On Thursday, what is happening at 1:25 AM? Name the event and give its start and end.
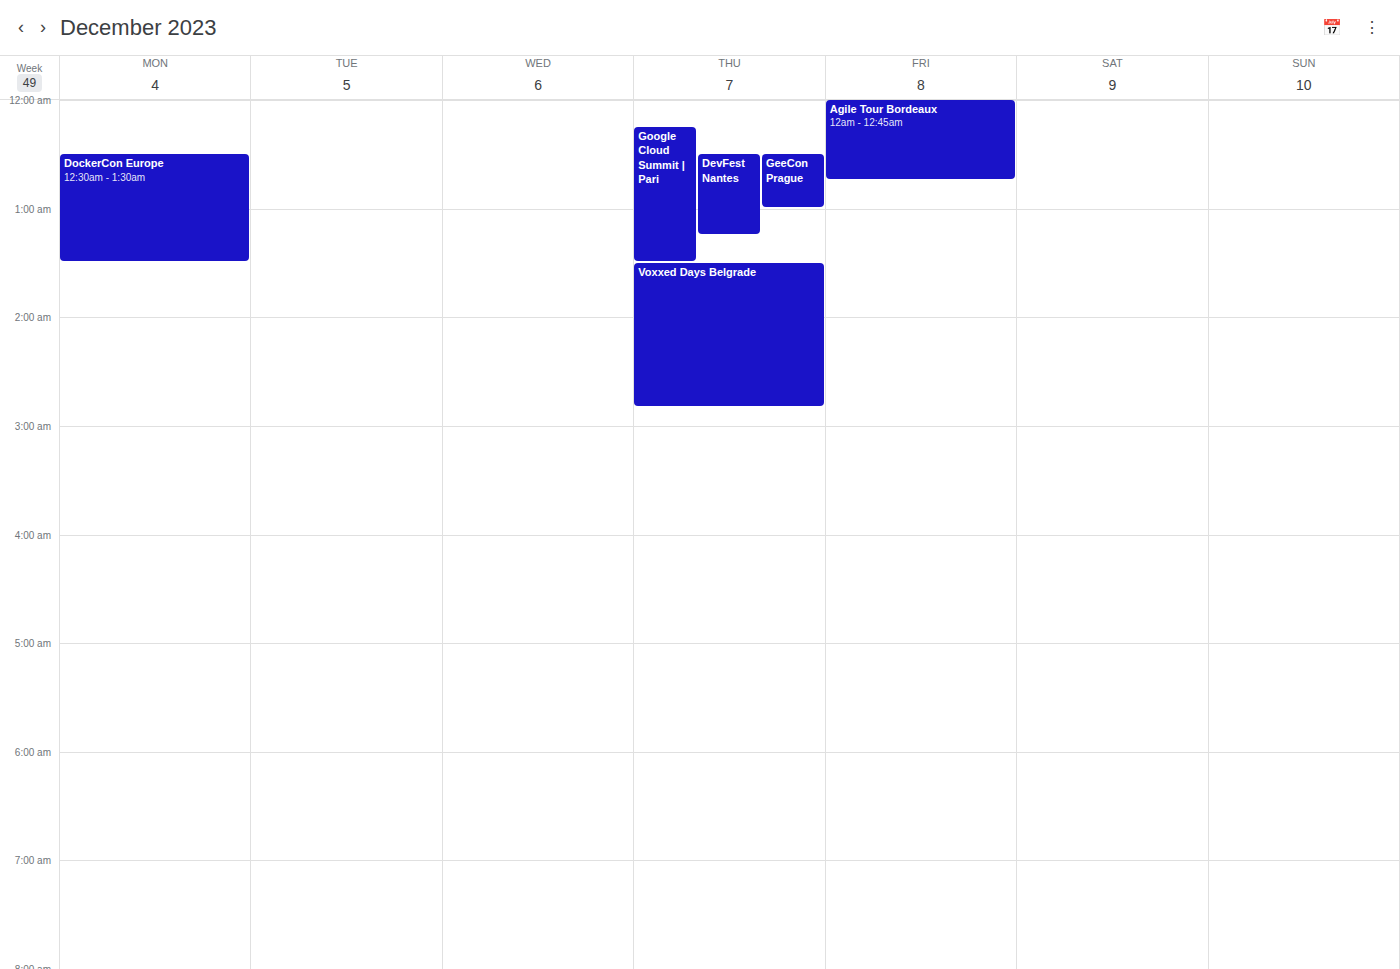
"Google Cloud Summit | Pari", 12:15 AM to 1:30 AM